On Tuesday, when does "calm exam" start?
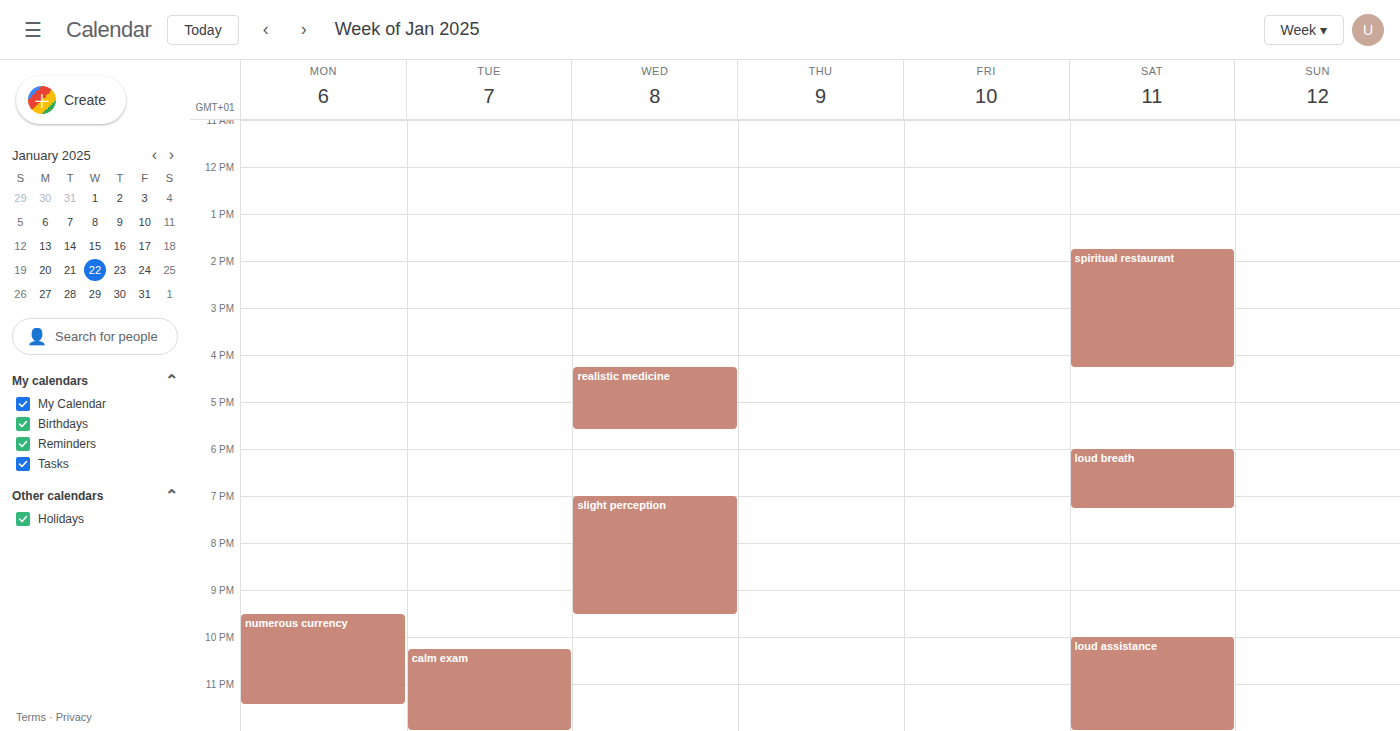
10:15 PM